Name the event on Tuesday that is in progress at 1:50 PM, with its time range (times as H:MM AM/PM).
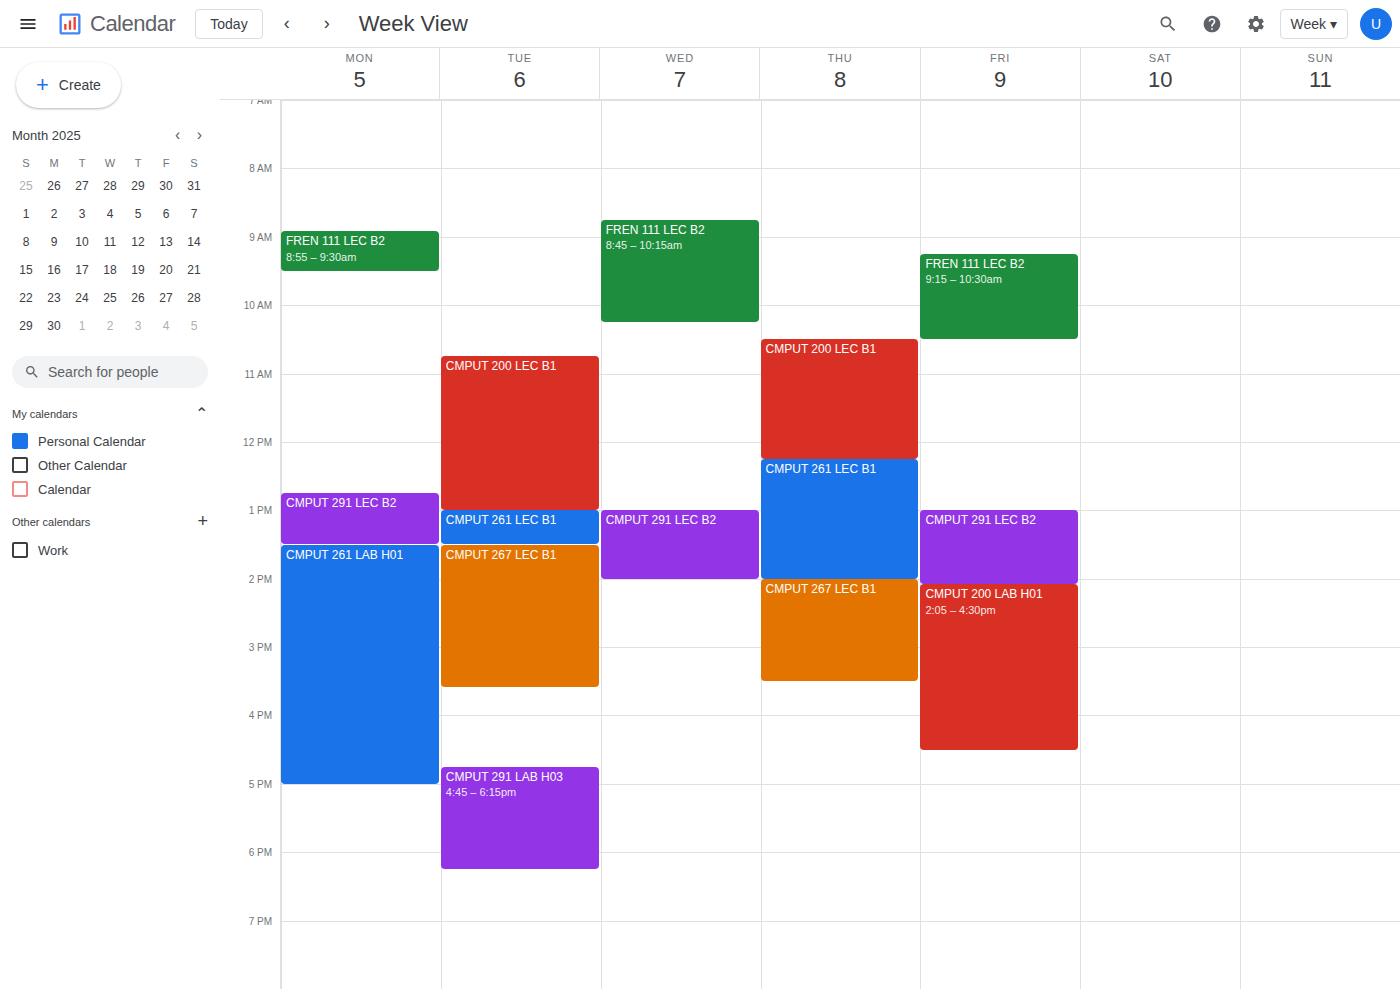
"CMPUT 267 LEC B1", 1:30 PM to 3:35 PM